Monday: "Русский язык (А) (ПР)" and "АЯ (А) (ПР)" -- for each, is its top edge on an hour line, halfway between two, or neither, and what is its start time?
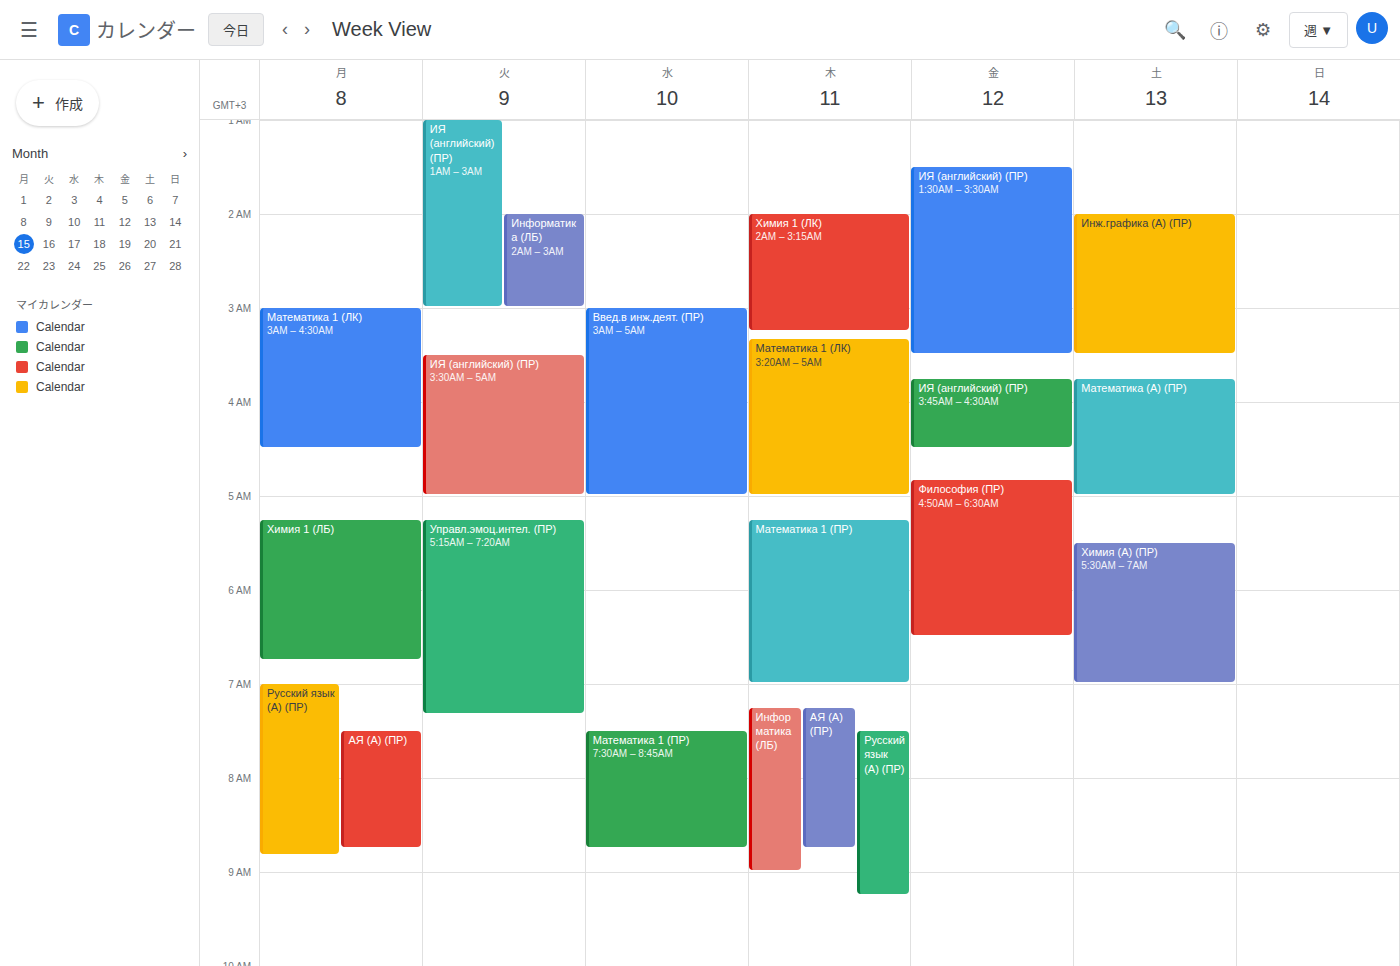
"Русский язык (А) (ПР)": 7:00 AM, exactly on the 7 AM line. "АЯ (А) (ПР)": 7:30 AM, halfway between the 7 AM and 8 AM lines.